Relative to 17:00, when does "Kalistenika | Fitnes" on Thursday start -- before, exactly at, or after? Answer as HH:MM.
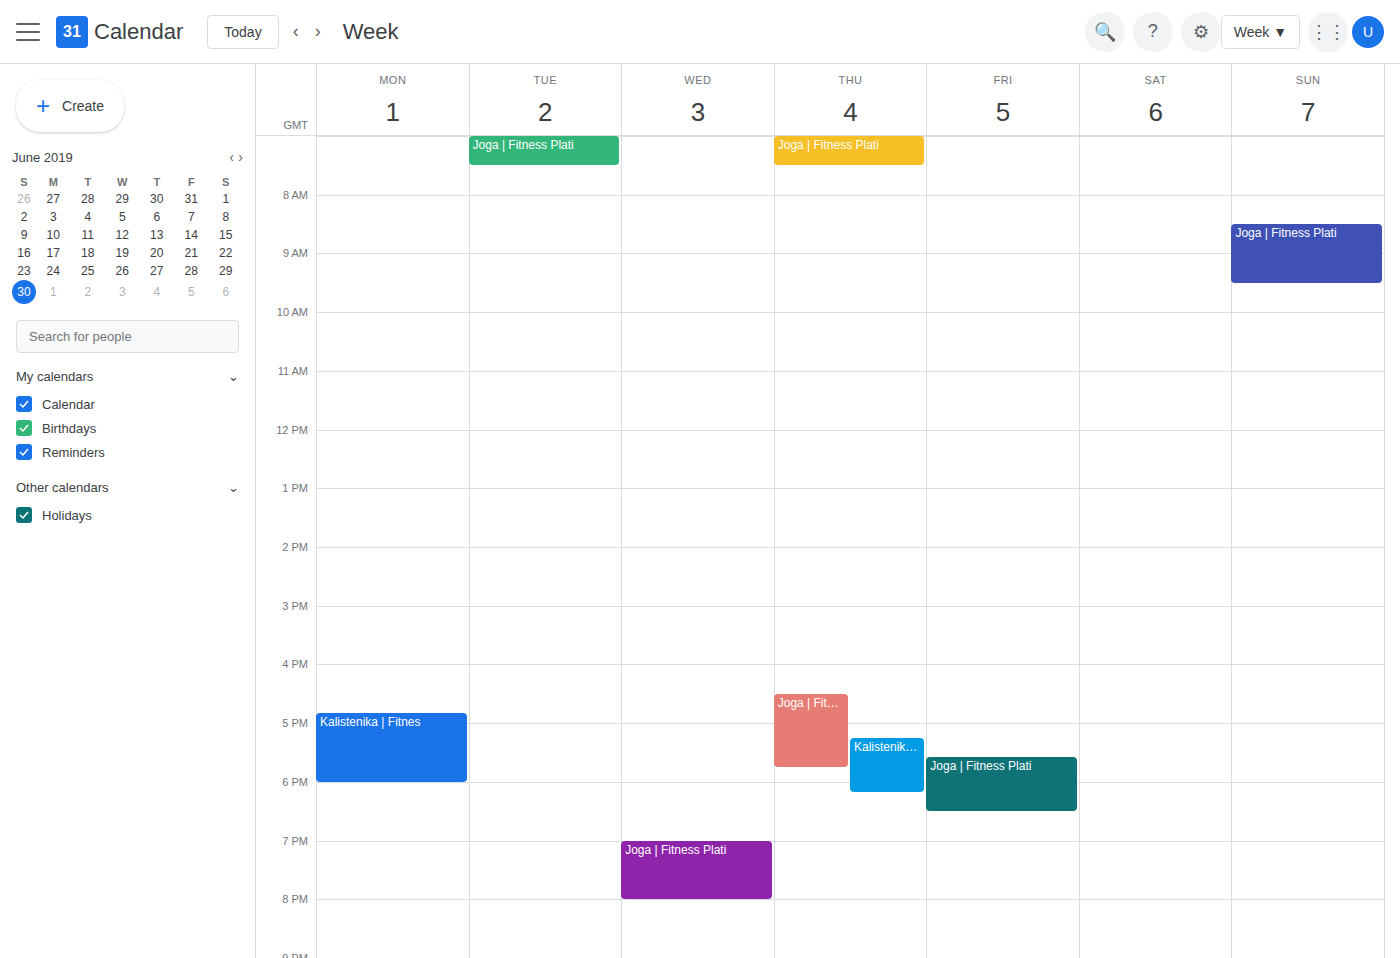
17:15 -- after 17:00, 15 minutes below the 17:00 line.